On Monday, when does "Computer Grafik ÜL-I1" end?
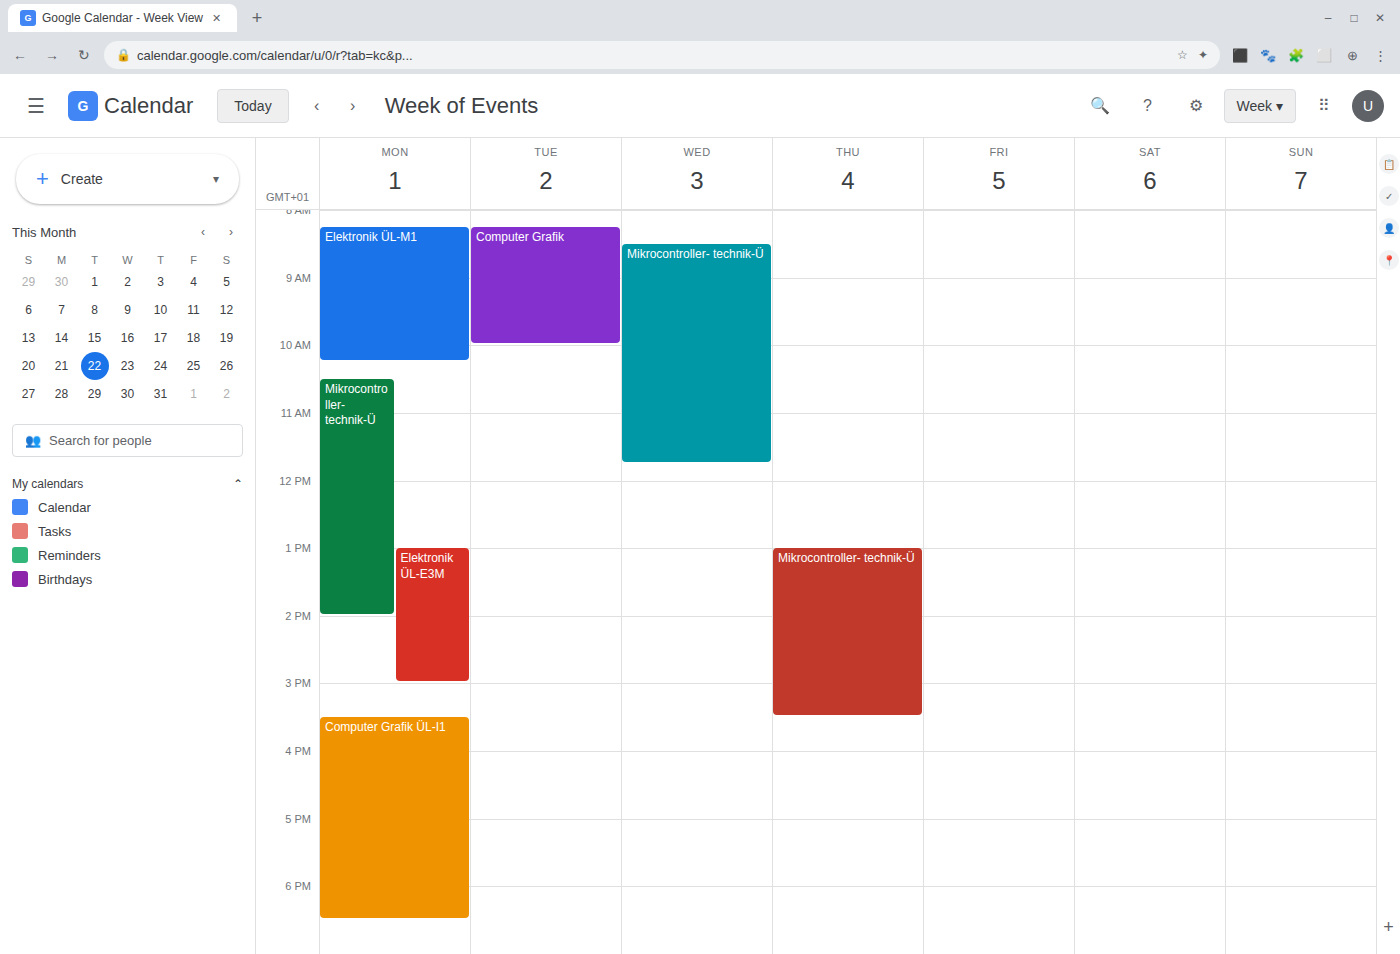
6:30 PM